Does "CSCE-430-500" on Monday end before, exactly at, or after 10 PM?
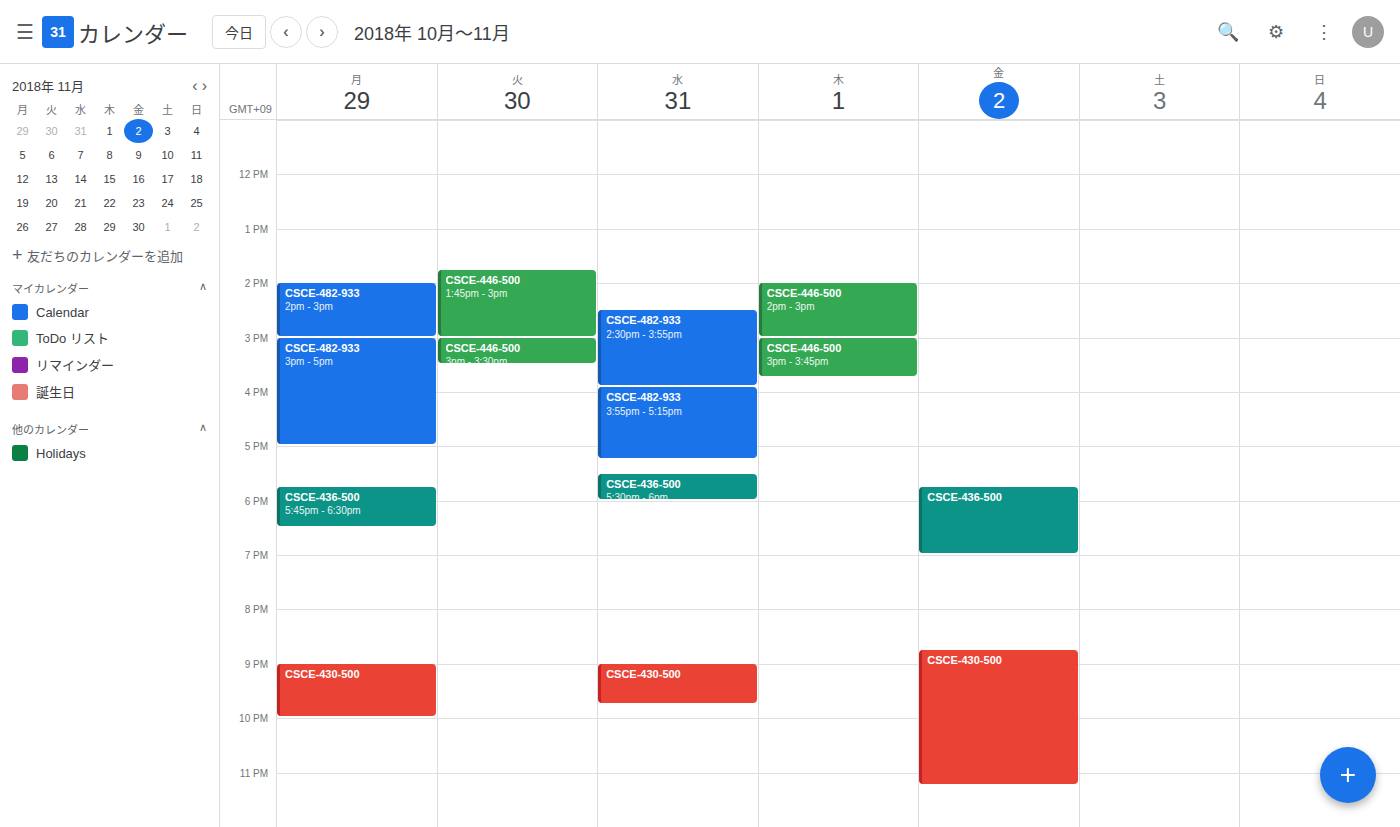
10:00 PM -- exactly at 10 PM, on the 10 PM line.